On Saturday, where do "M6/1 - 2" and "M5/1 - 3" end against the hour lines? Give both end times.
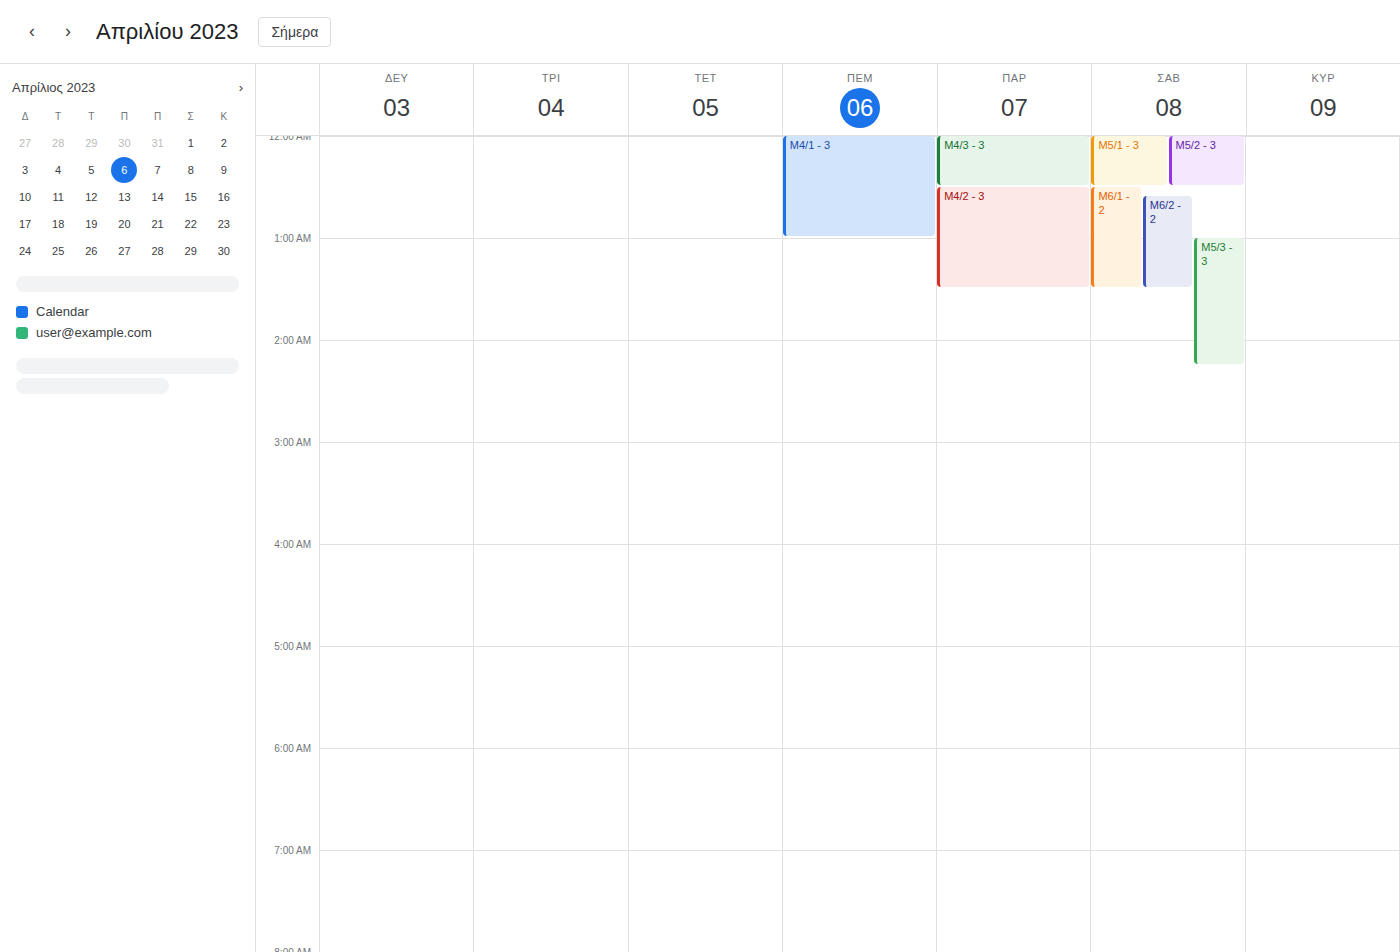
"M6/1 - 2": 1:30 AM, halfway between the 1 AM and 2 AM lines. "M5/1 - 3": 12:30 AM, halfway between the 12 AM and 1 AM lines.